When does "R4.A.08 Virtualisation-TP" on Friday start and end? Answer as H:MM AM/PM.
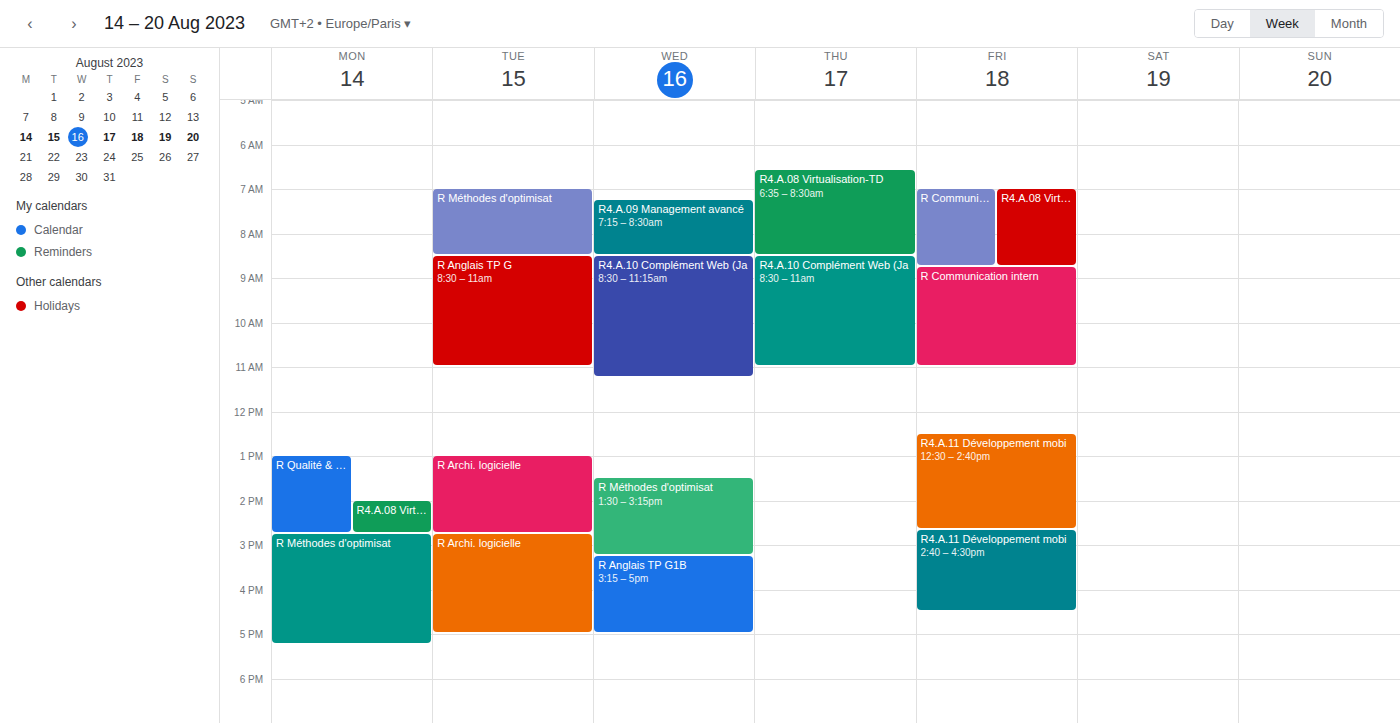
7:00 AM to 8:45 AM